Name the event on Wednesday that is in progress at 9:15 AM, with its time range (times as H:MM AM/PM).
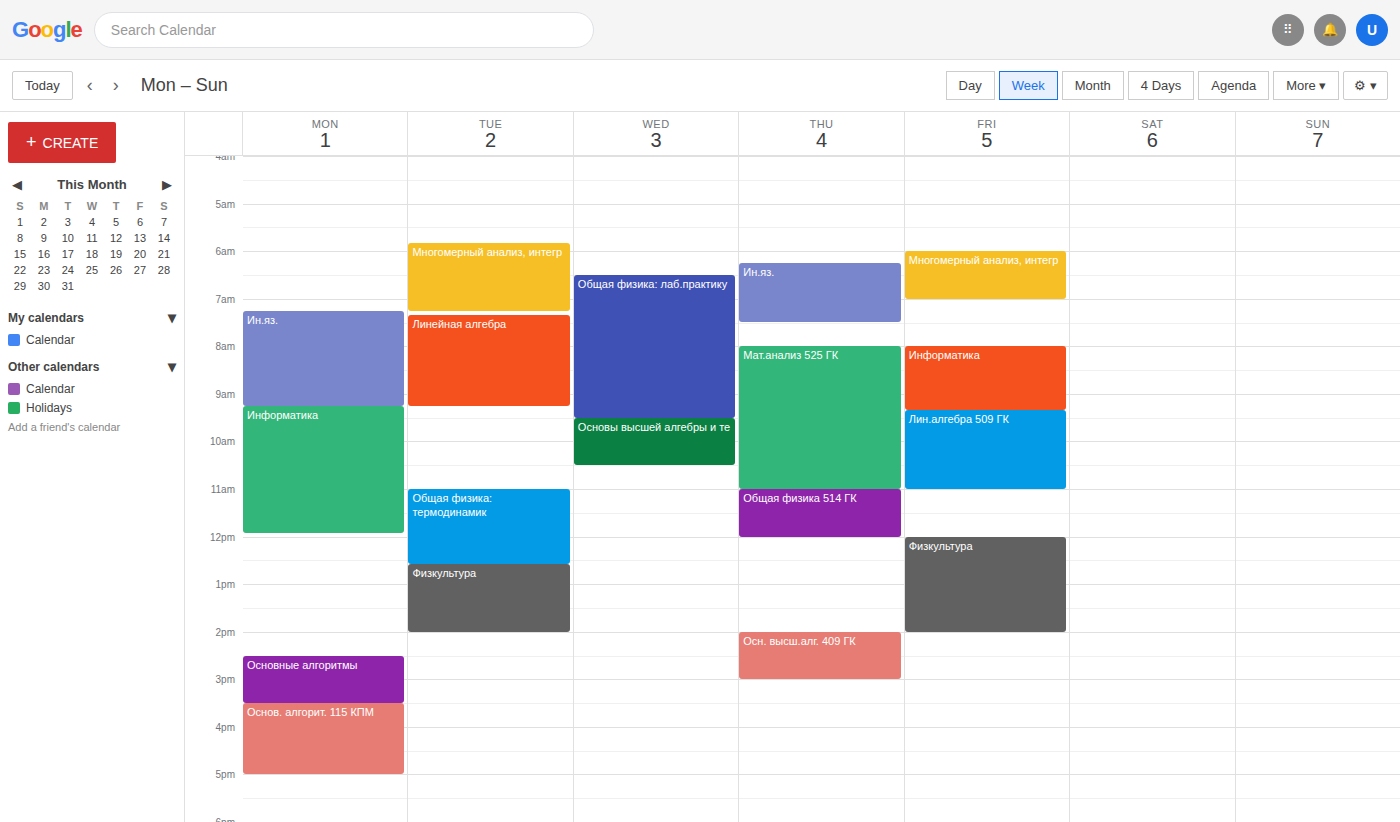
"Общая физика: лаб.практику", 6:30 AM to 9:30 AM